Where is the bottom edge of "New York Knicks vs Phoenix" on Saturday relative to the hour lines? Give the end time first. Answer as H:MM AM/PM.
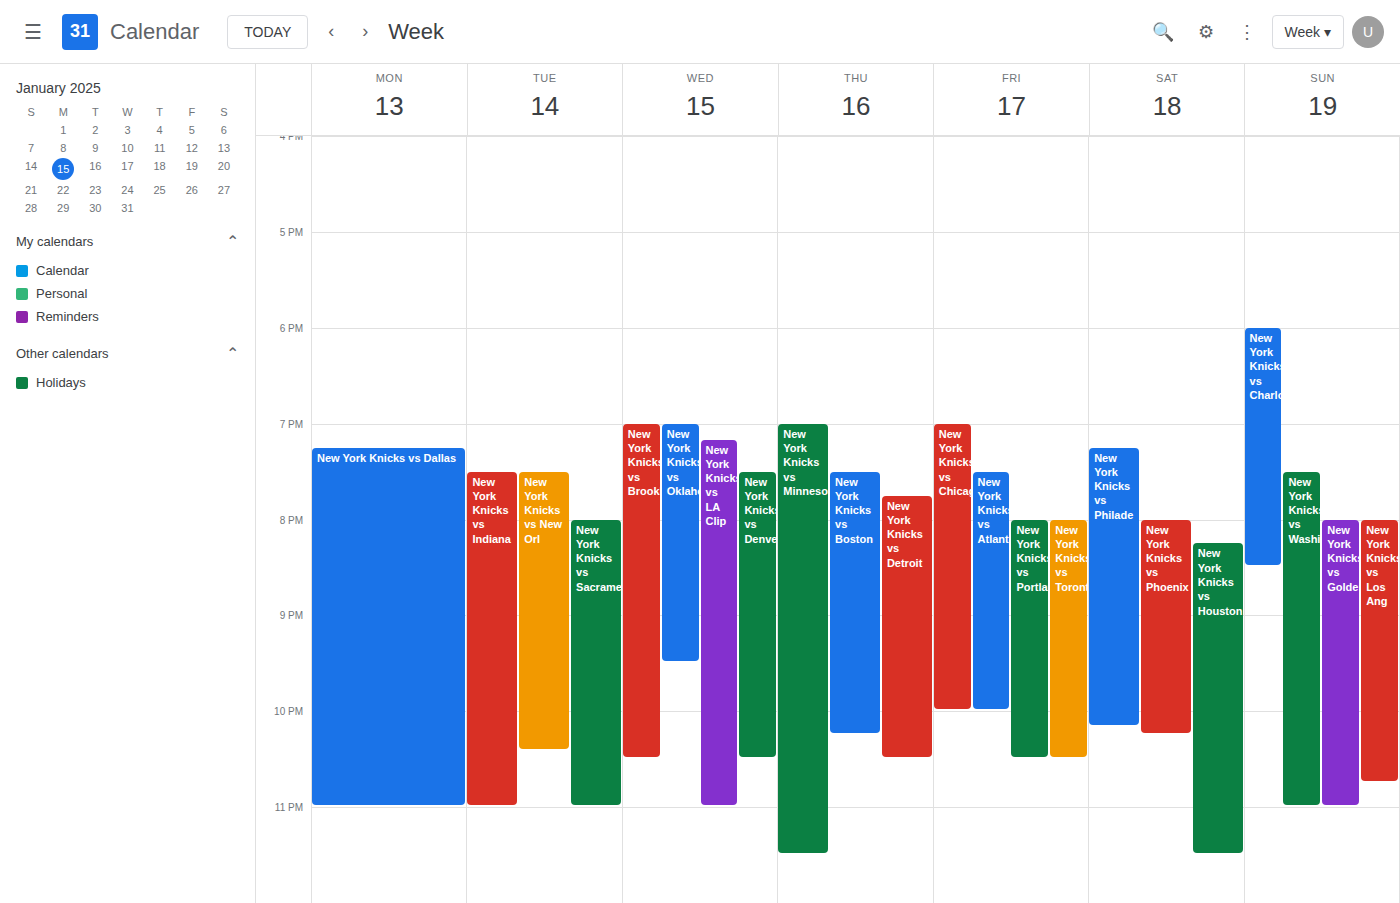
10:15 PM -- neither: a quarter of the way from the 10 PM line to the 11 PM line.